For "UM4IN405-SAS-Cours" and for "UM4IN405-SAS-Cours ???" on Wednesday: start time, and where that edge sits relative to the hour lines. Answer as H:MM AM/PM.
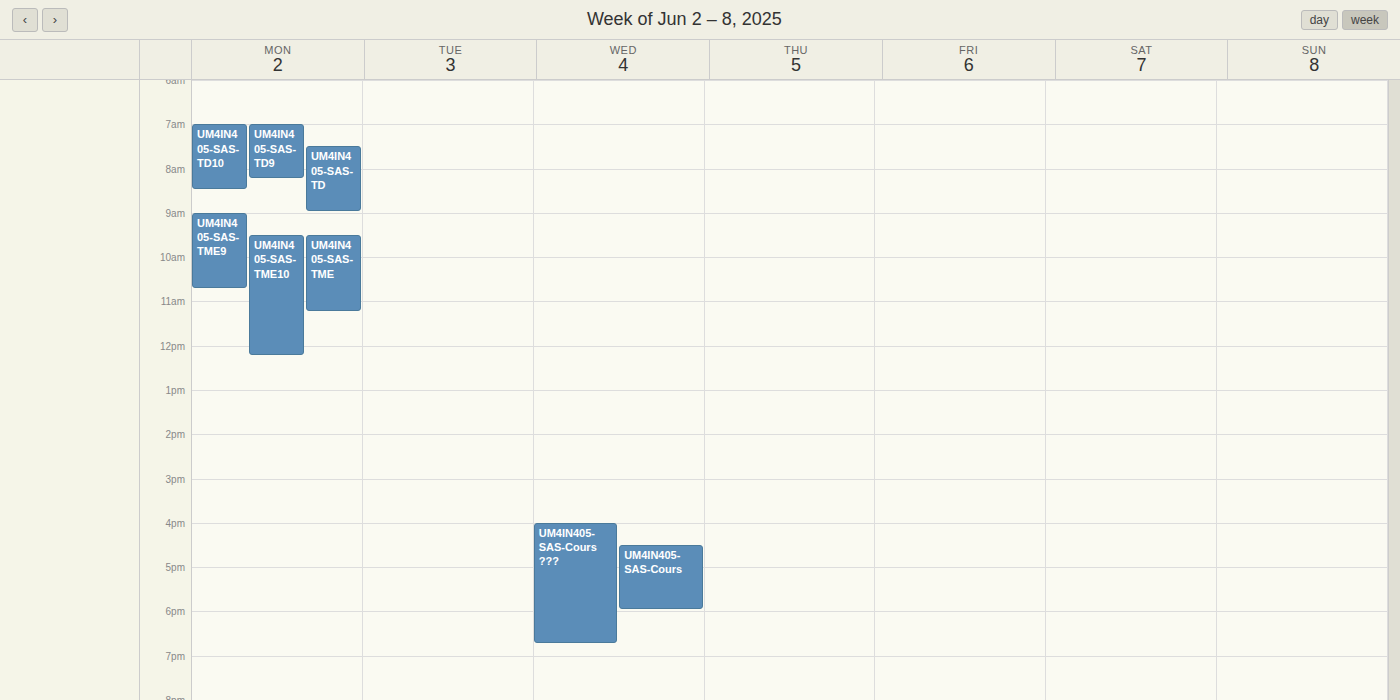
"UM4IN405-SAS-Cours": 4:30 PM, halfway between the 4 PM and 5 PM lines. "UM4IN405-SAS-Cours ???": 4:00 PM, exactly on the 4 PM line.